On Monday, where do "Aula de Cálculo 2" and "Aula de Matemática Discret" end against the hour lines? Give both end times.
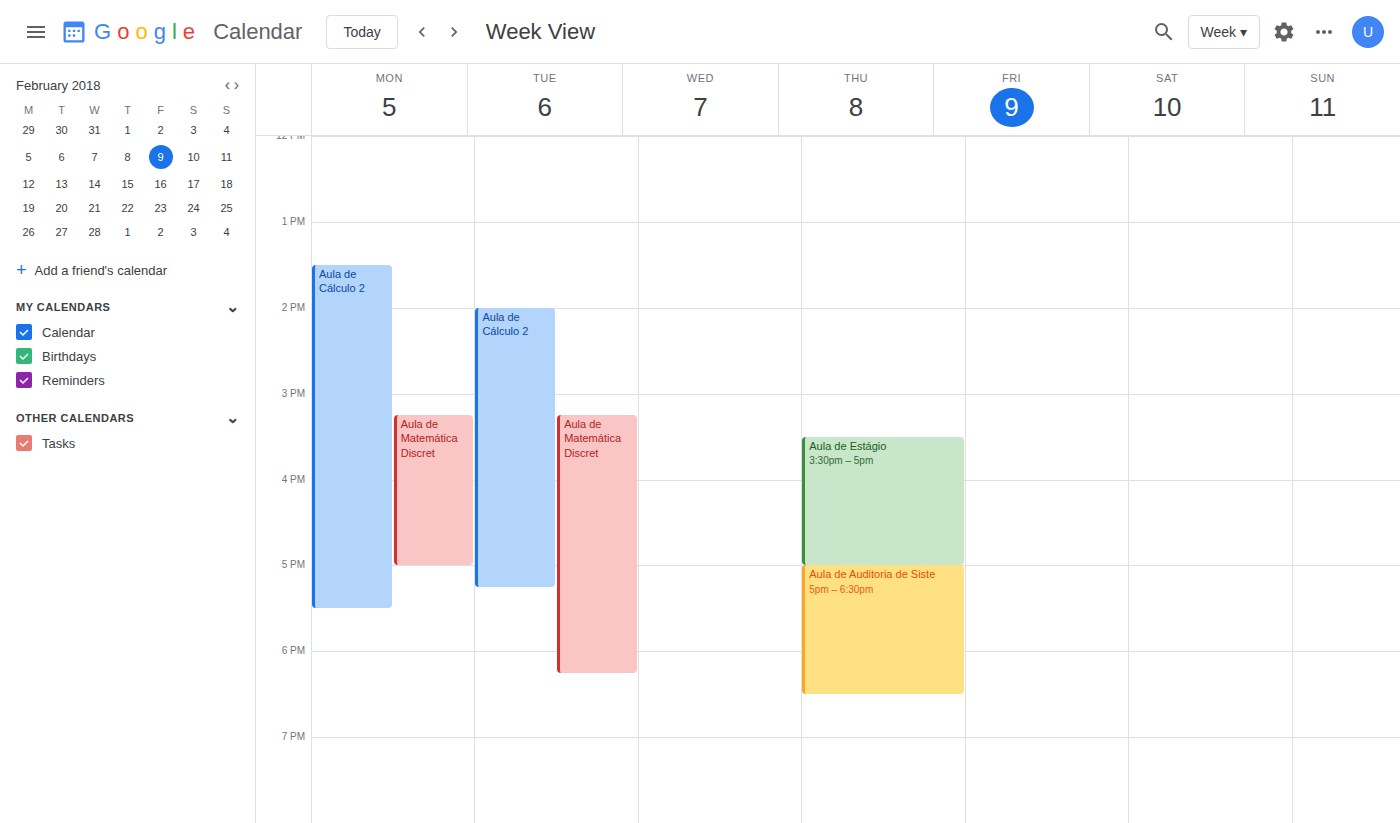
"Aula de Cálculo 2": 5:30 PM, halfway between the 5 PM and 6 PM lines. "Aula de Matemática Discret": 5:00 PM, exactly on the 5 PM line.